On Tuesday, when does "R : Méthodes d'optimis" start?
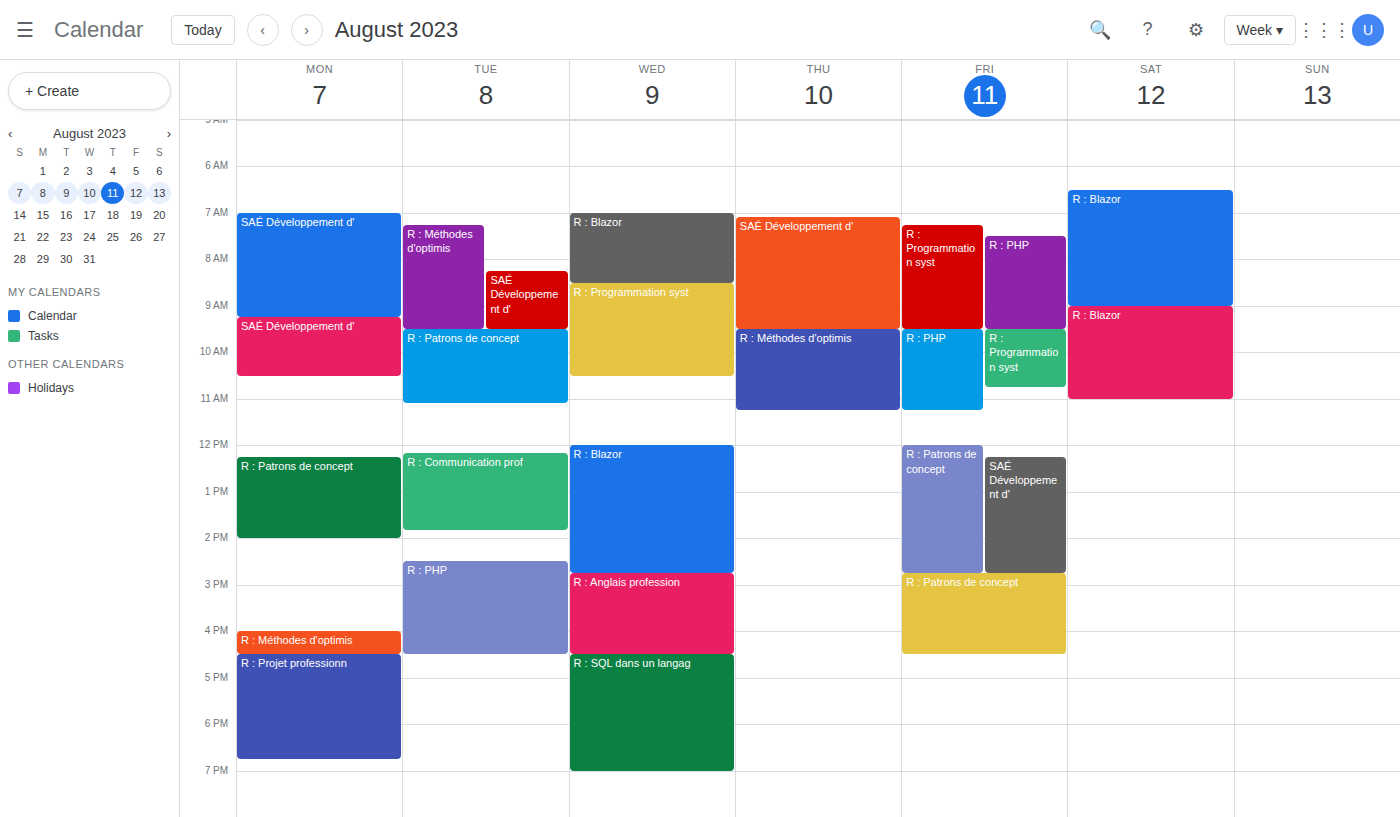
7:15 AM